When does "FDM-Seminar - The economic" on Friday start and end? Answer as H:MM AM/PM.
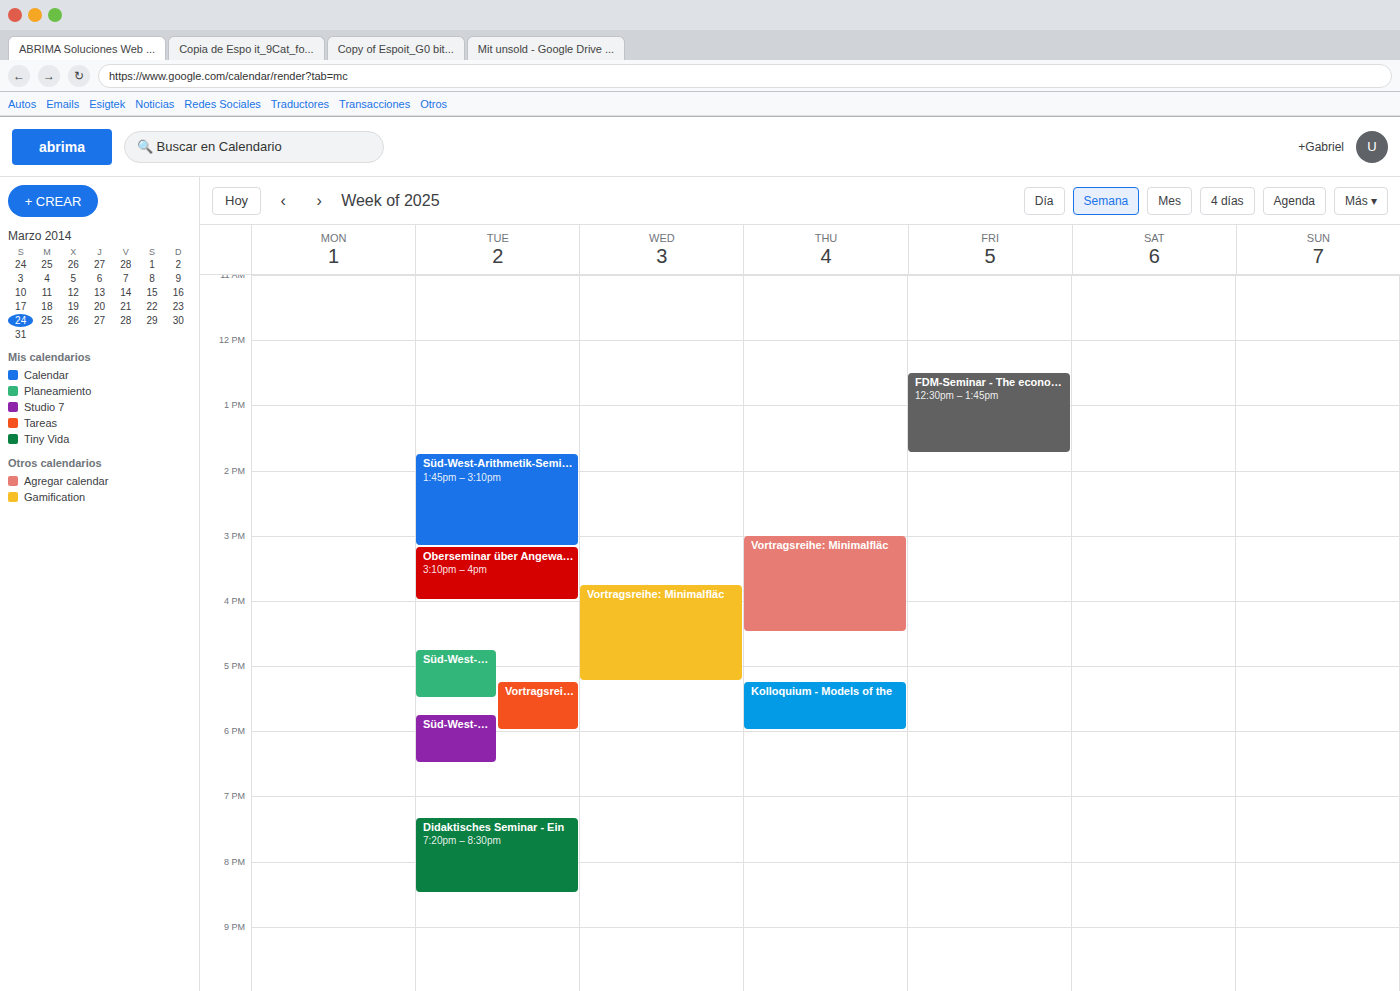
12:30 PM to 1:45 PM